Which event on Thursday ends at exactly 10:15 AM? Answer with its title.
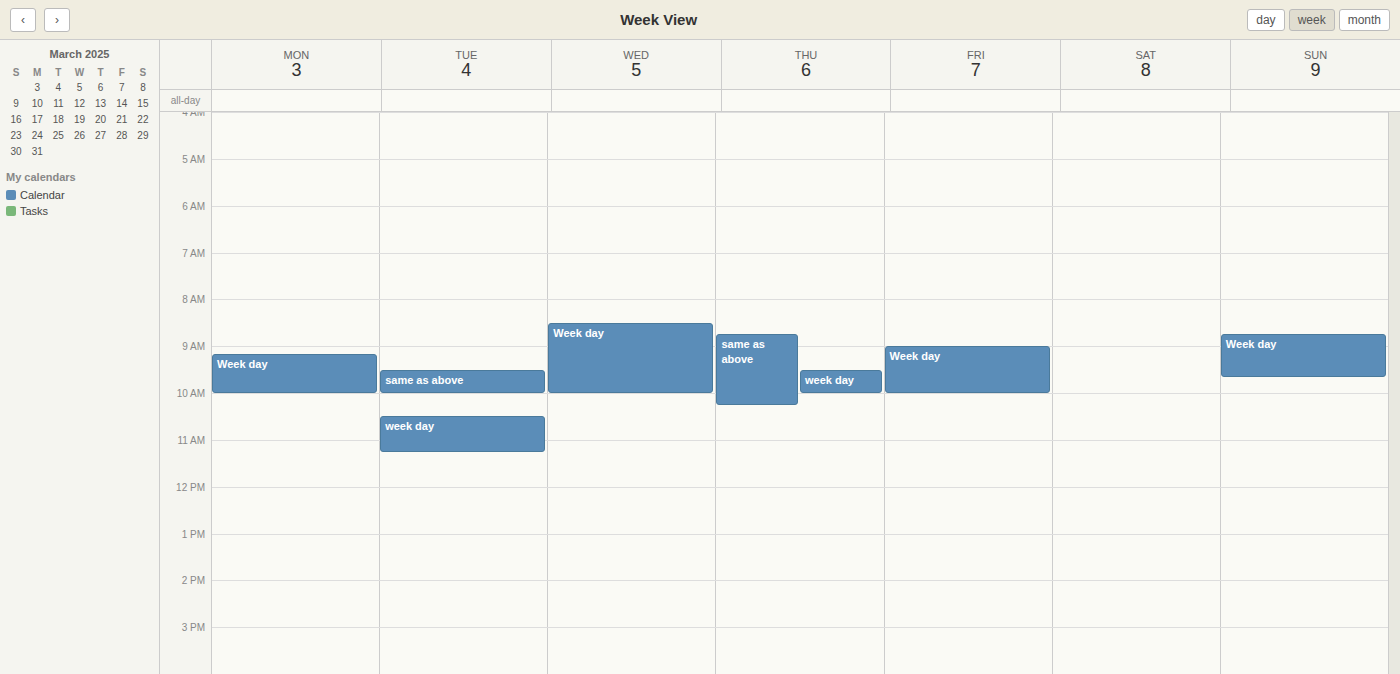
"same as above"